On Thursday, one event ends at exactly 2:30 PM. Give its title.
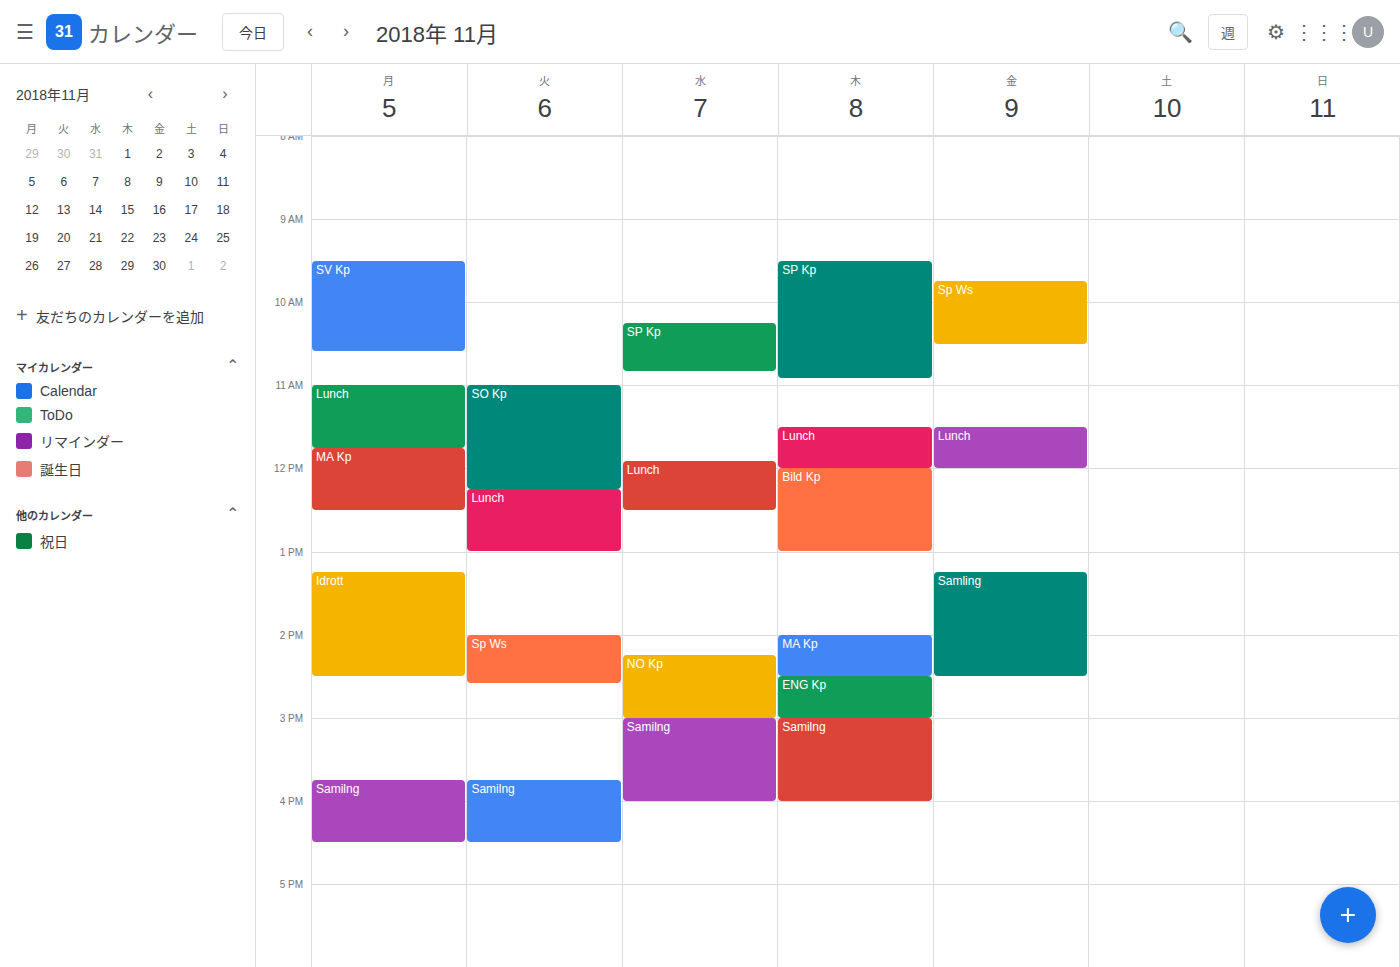
"MA Kp"